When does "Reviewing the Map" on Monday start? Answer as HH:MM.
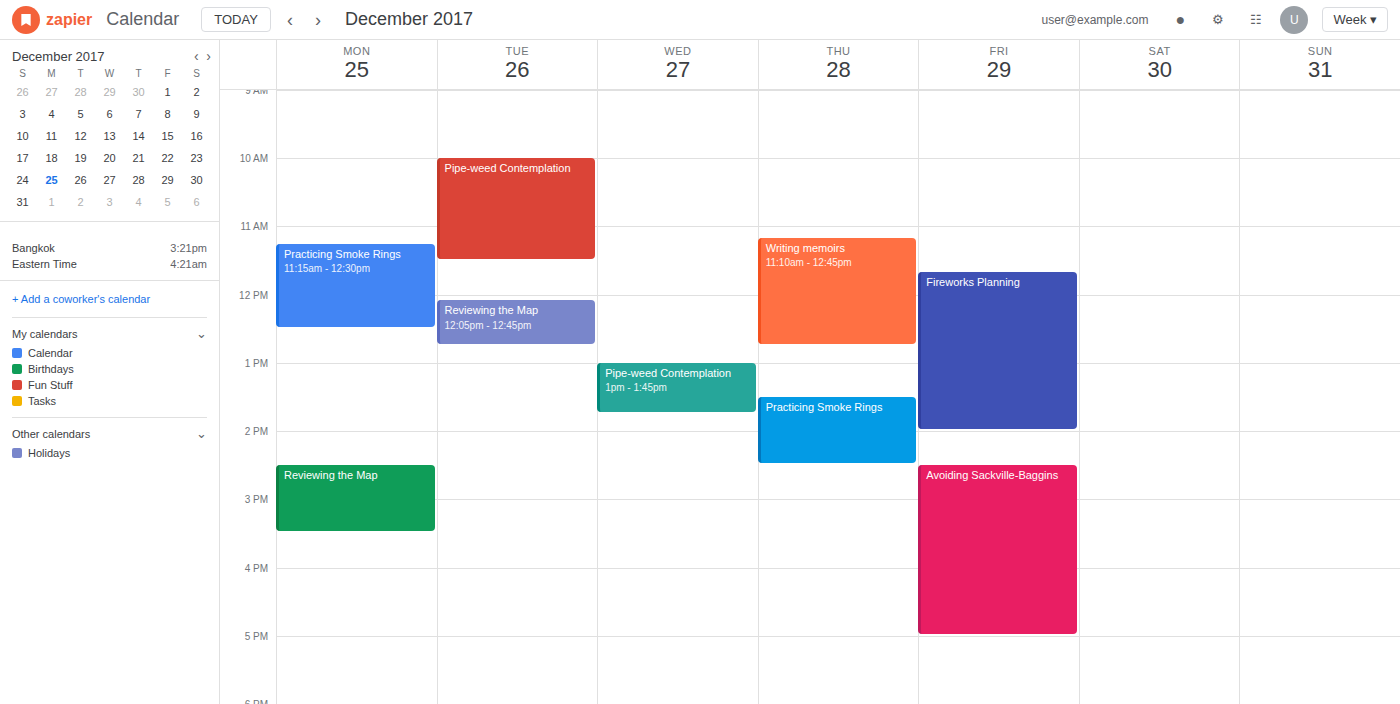
14:30